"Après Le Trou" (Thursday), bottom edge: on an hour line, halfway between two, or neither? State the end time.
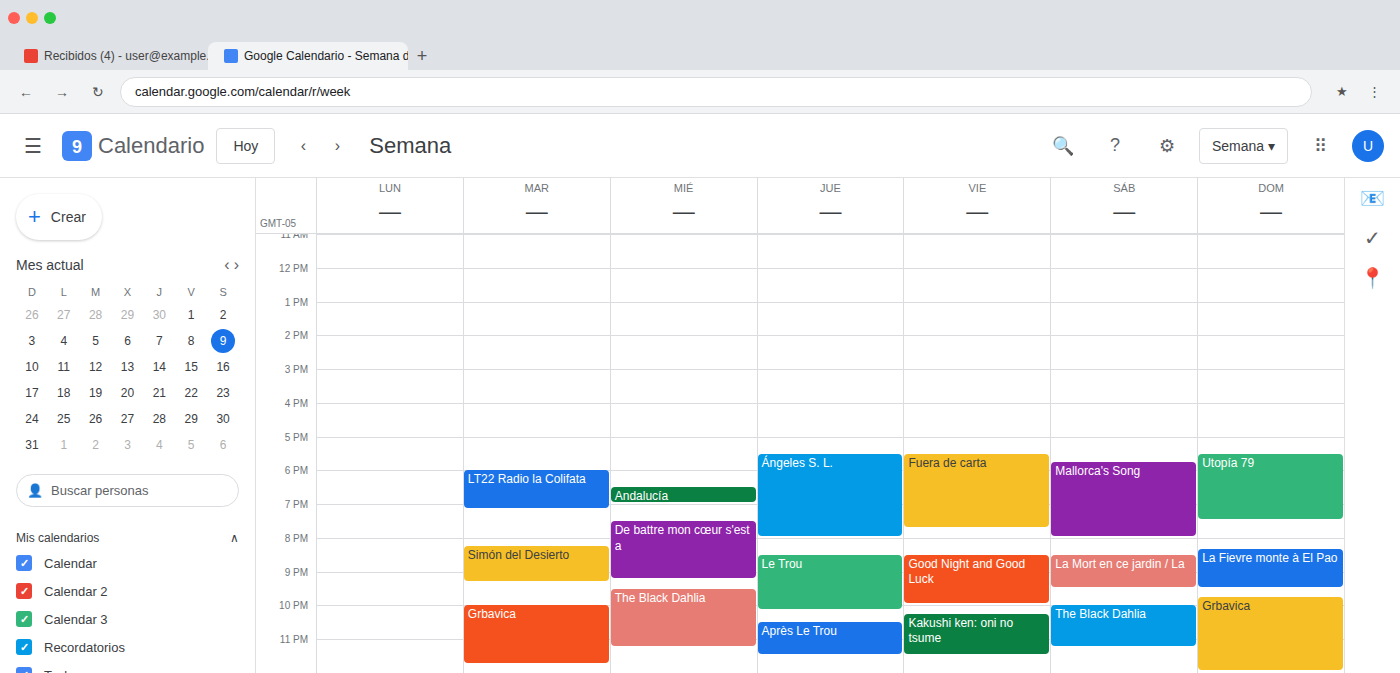
11:30 PM -- halfway between the 11 PM and 12 AM lines.